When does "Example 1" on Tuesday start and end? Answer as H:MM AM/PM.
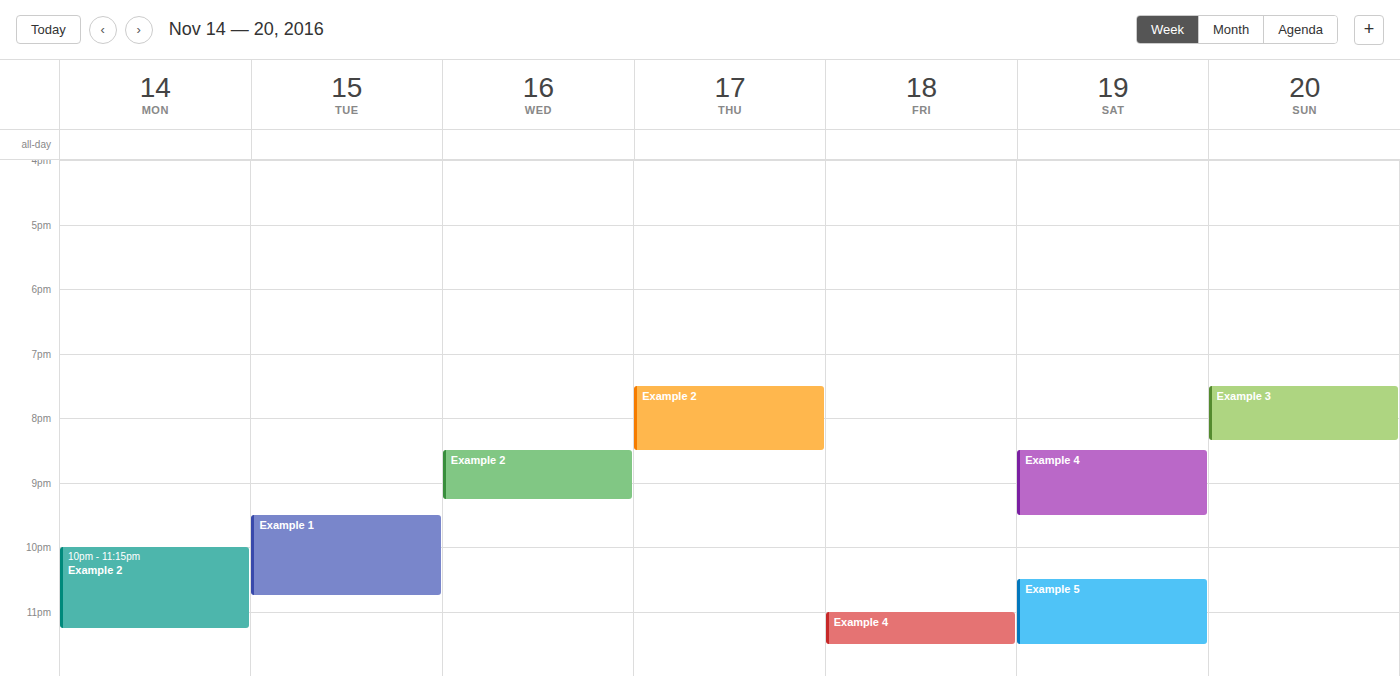
9:30 PM to 10:45 PM